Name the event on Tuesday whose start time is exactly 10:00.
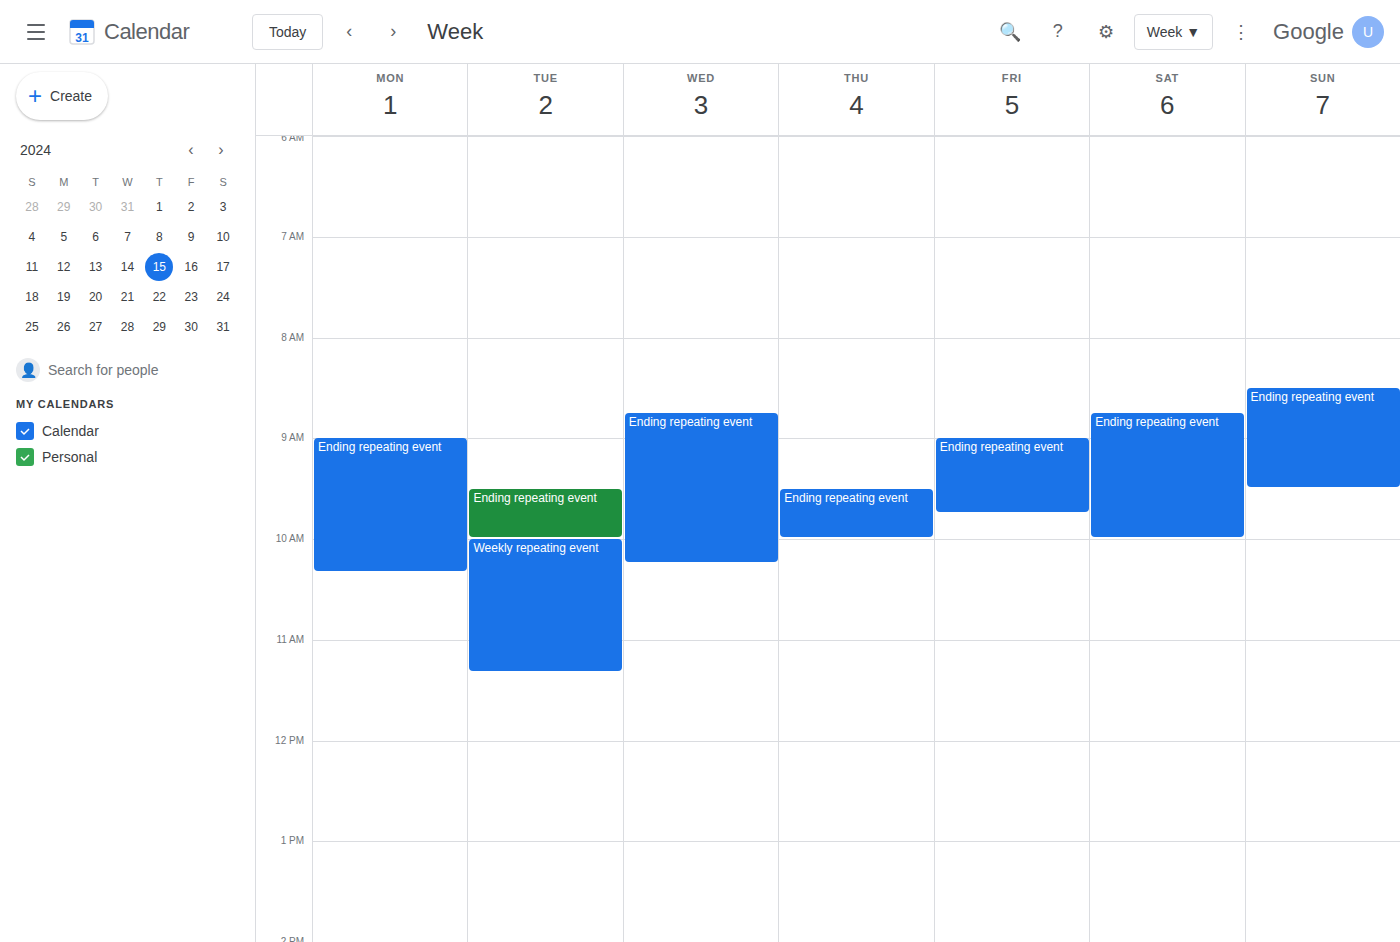
"Weekly repeating event"